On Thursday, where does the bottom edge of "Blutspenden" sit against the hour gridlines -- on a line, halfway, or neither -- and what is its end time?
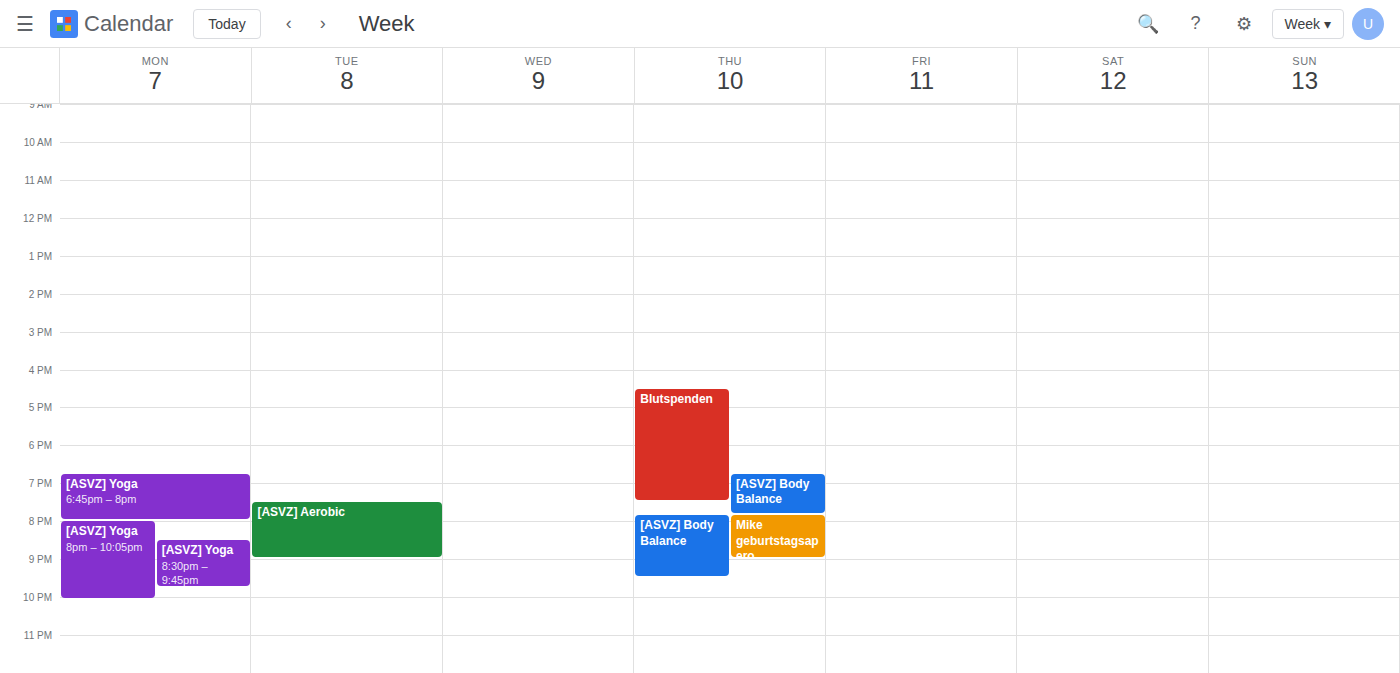
19:30 -- halfway between the 19:00 and 20:00 lines.